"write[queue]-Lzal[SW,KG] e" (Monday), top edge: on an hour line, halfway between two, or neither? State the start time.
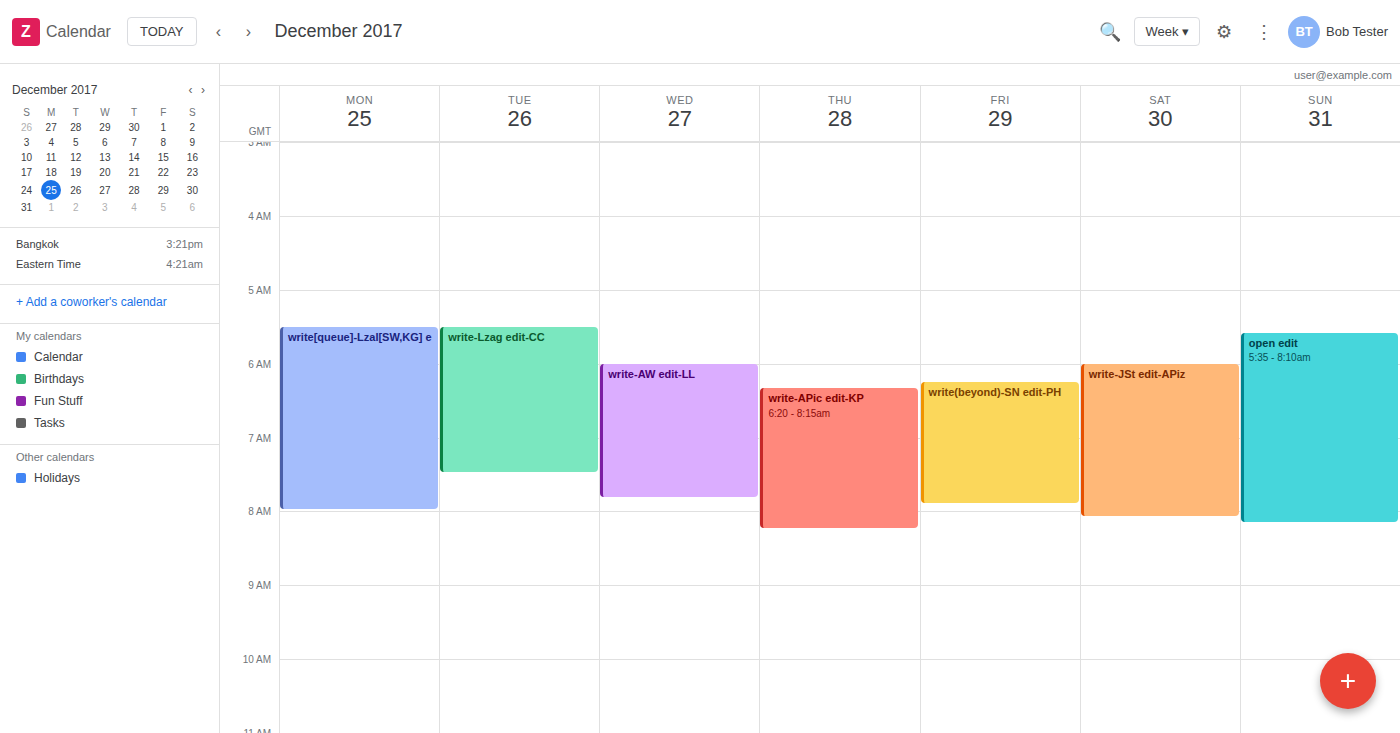
5:30 AM -- halfway between the 5 AM and 6 AM lines.